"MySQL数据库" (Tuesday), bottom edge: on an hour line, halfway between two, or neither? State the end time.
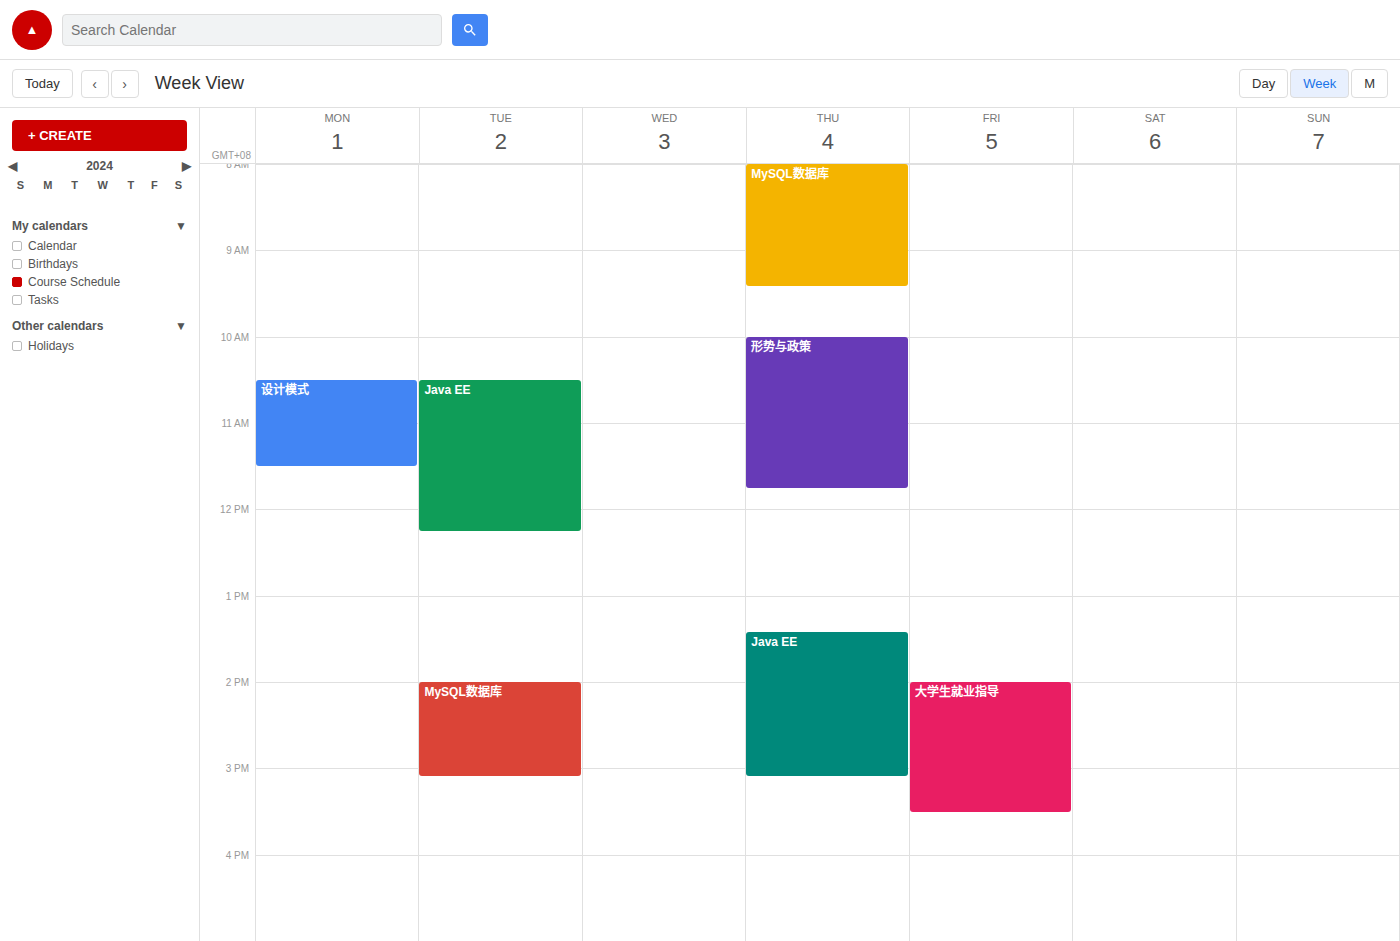
3:05 PM -- neither: 5 minutes below the 3 PM line and 55 minutes above the 4 PM line.